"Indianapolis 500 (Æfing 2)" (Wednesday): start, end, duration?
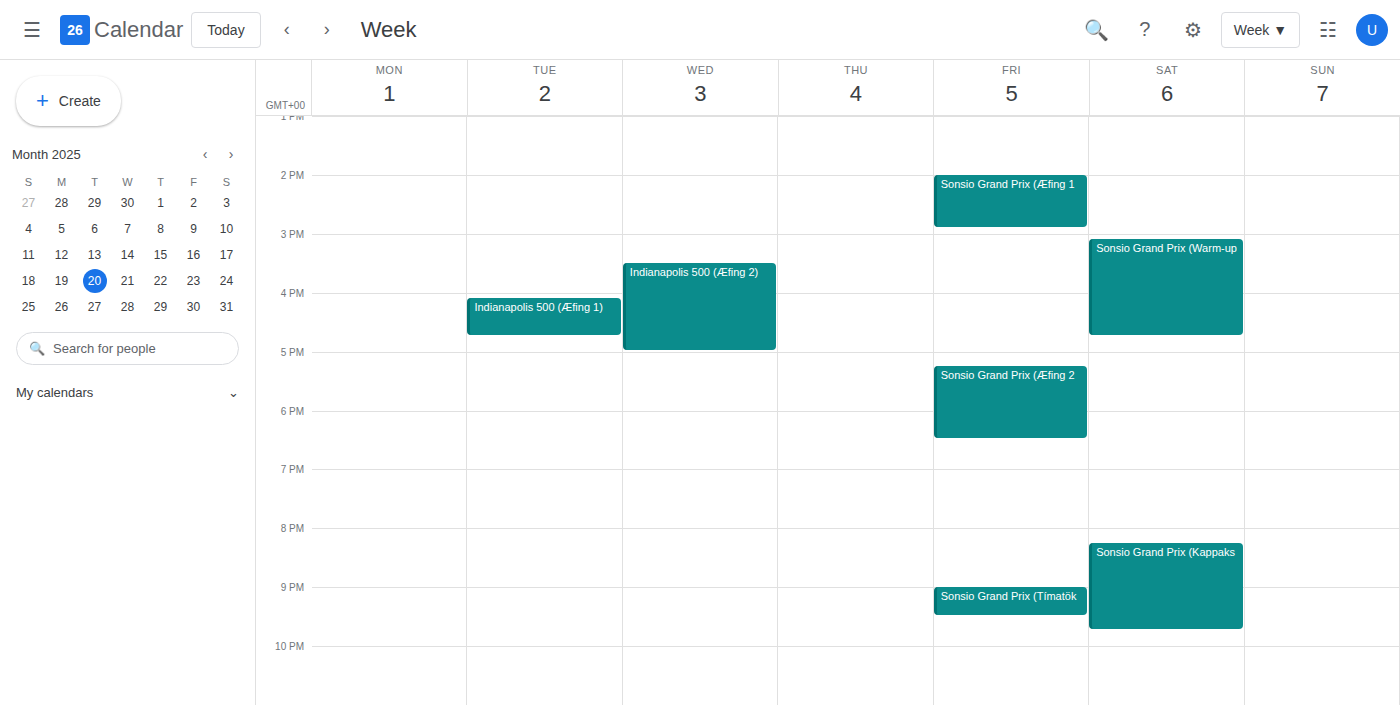
3:30 PM to 5:00 PM, 1 hour 30 minutes